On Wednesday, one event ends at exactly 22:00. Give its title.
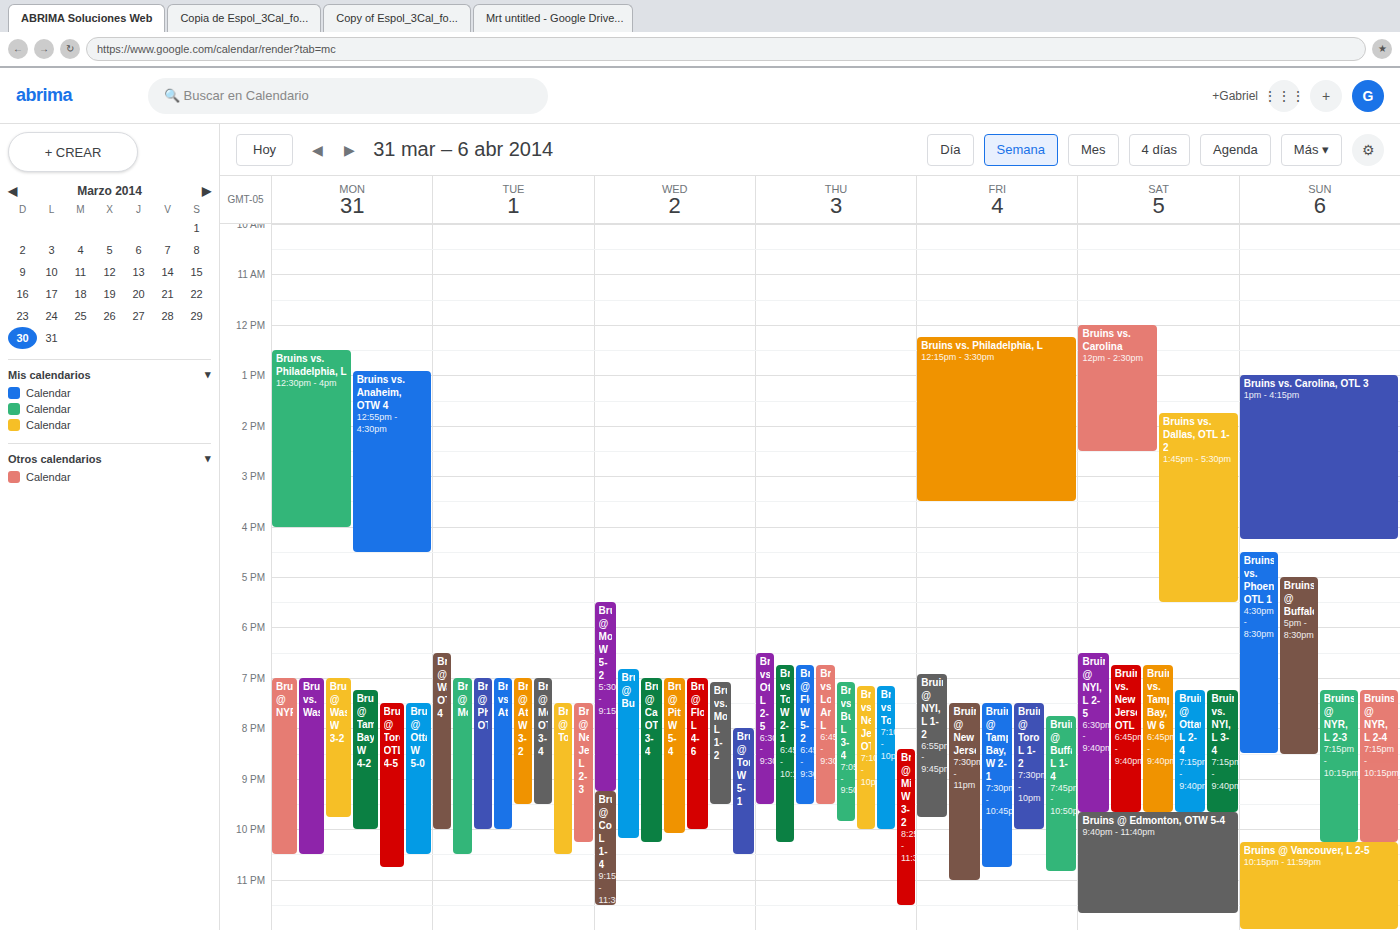
"Bruins @ Florida, L 4-6"